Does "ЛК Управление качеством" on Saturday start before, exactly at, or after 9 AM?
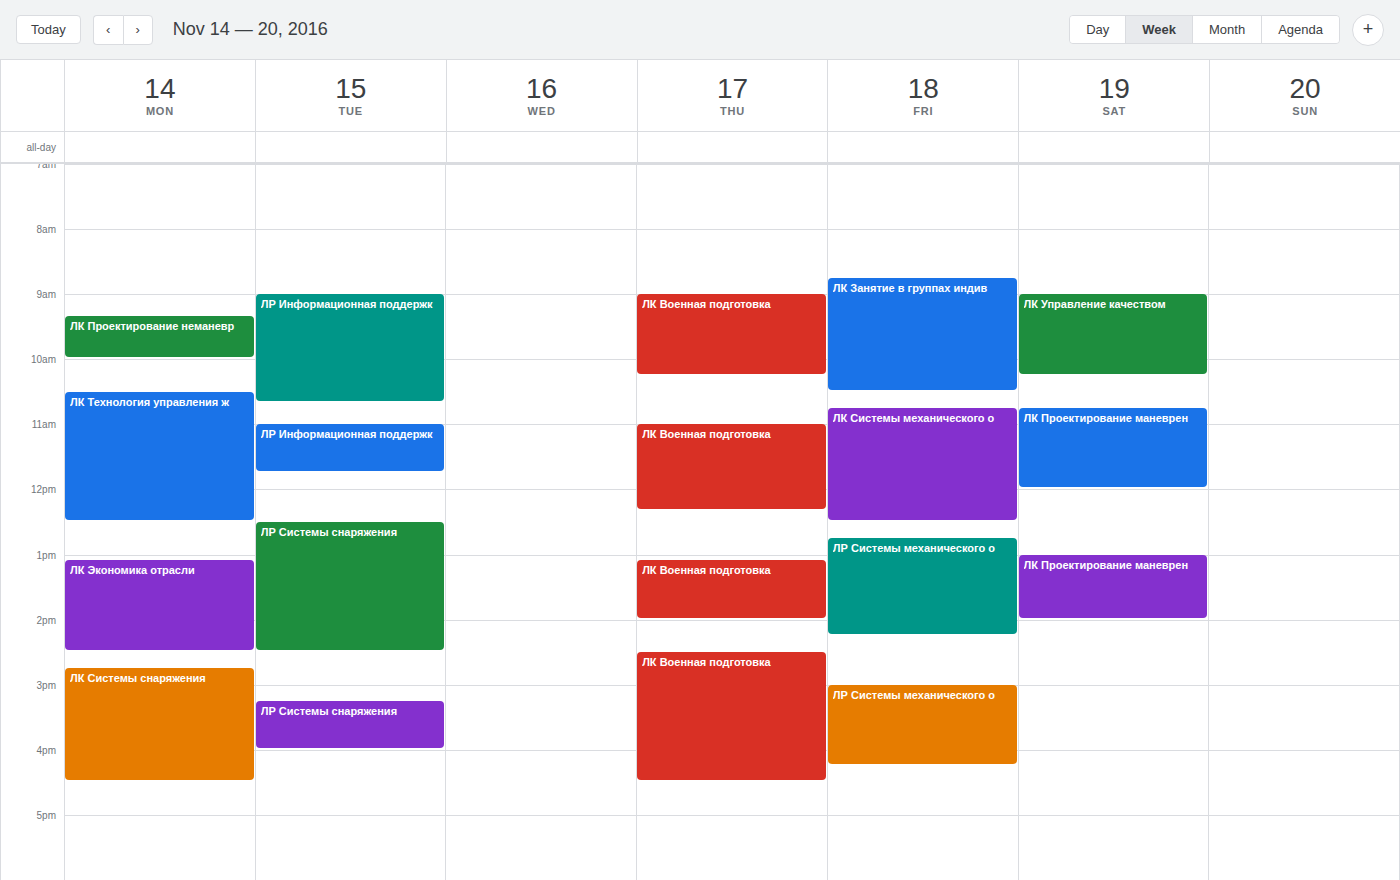
9:00 AM -- exactly at 9 AM, on the 9 AM line.